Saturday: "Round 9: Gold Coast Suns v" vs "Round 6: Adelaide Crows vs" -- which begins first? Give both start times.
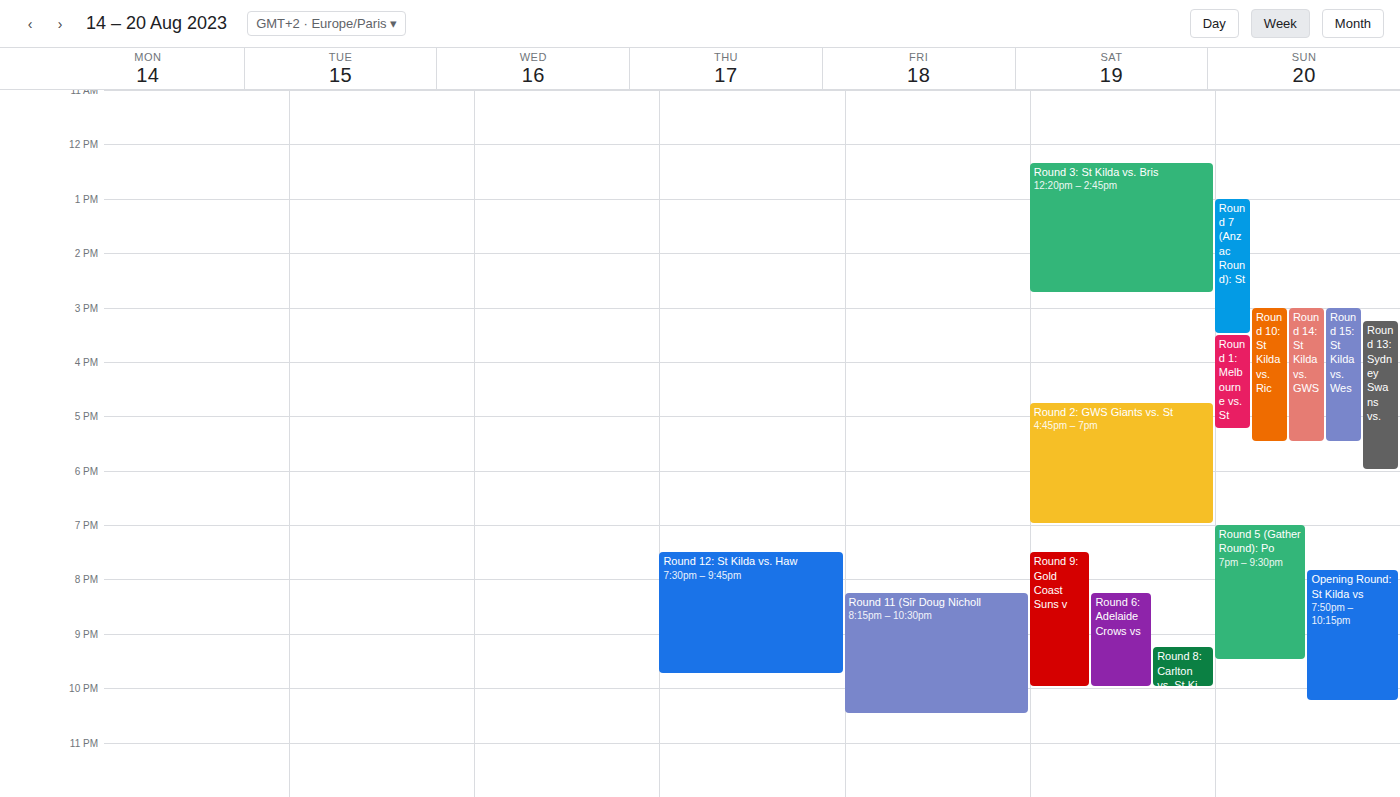
"Round 9: Gold Coast Suns v" 7:30 PM; "Round 6: Adelaide Crows vs" 8:15 PM.